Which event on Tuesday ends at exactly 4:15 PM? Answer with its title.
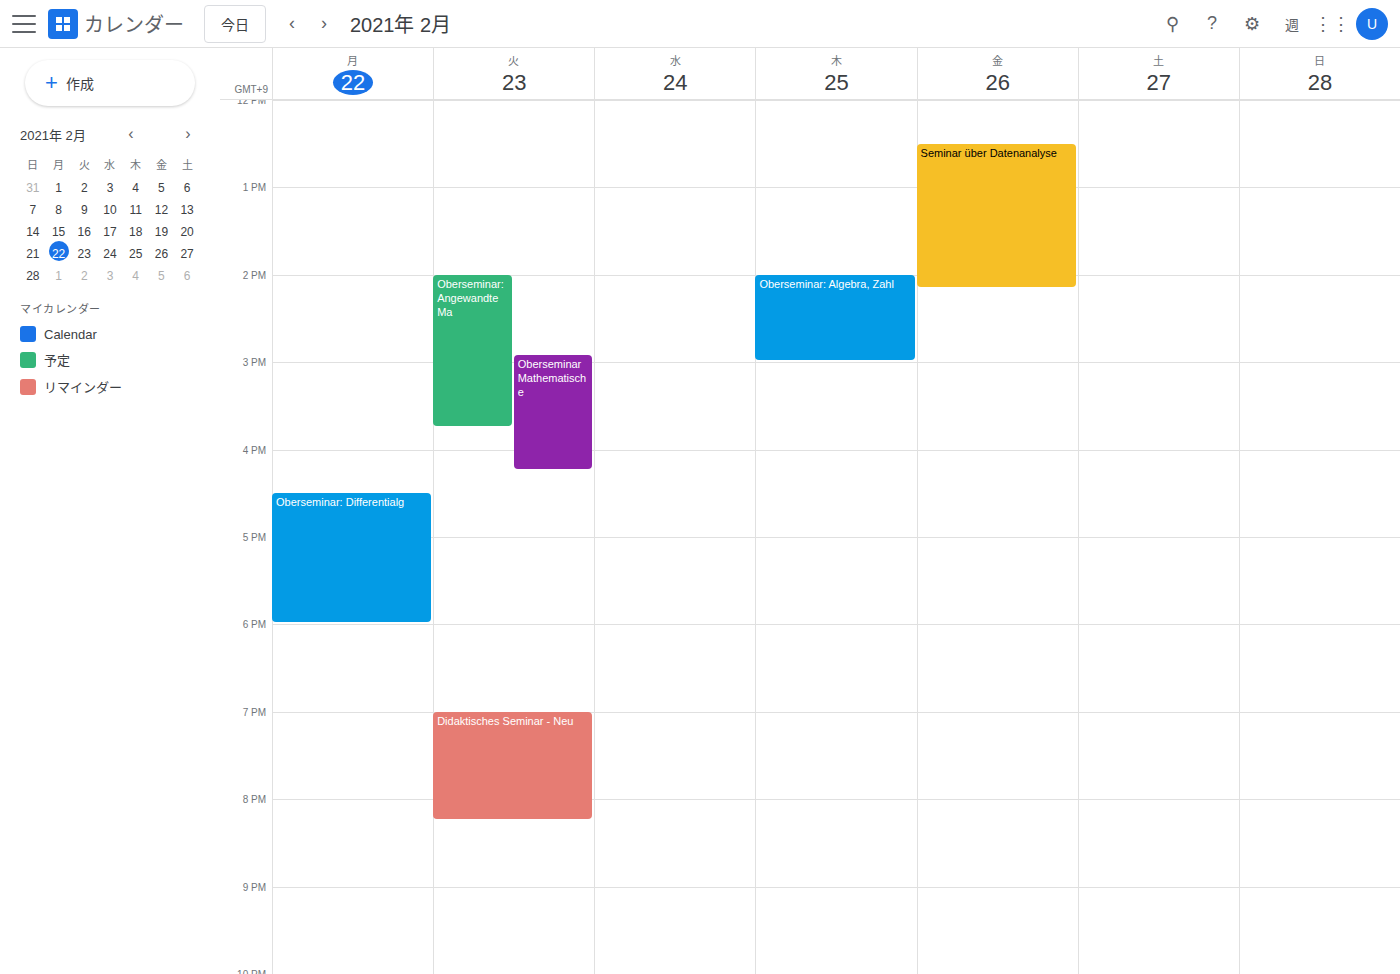
"Oberseminar Mathematische"